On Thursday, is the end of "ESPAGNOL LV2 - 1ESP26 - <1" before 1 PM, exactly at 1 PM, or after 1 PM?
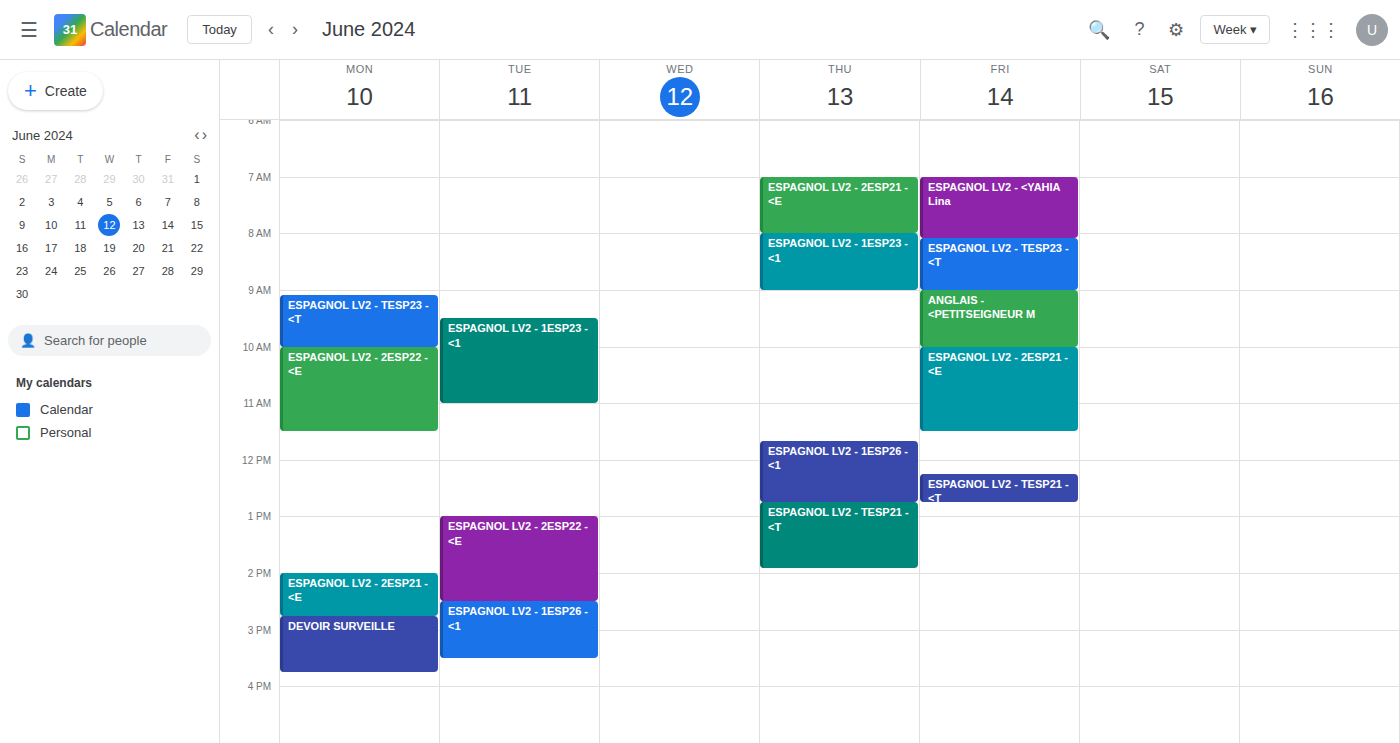
12:45 PM -- before 1 PM, 15 minutes above the 1 PM line.